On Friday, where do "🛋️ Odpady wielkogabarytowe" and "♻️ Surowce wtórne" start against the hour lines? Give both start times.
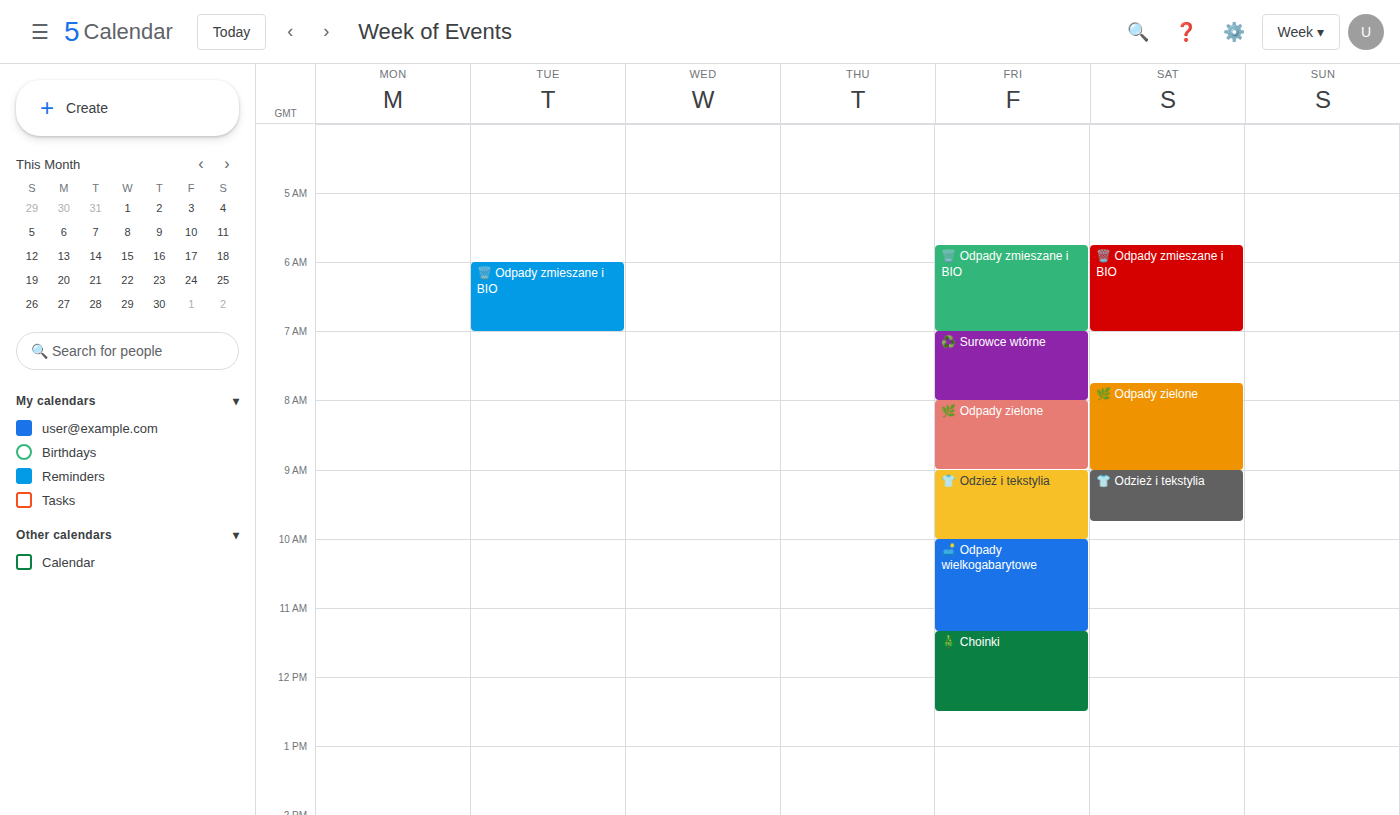
"🛋️ Odpady wielkogabarytowe": 10:00 AM, exactly on the 10 AM line. "♻️ Surowce wtórne": 7:00 AM, exactly on the 7 AM line.